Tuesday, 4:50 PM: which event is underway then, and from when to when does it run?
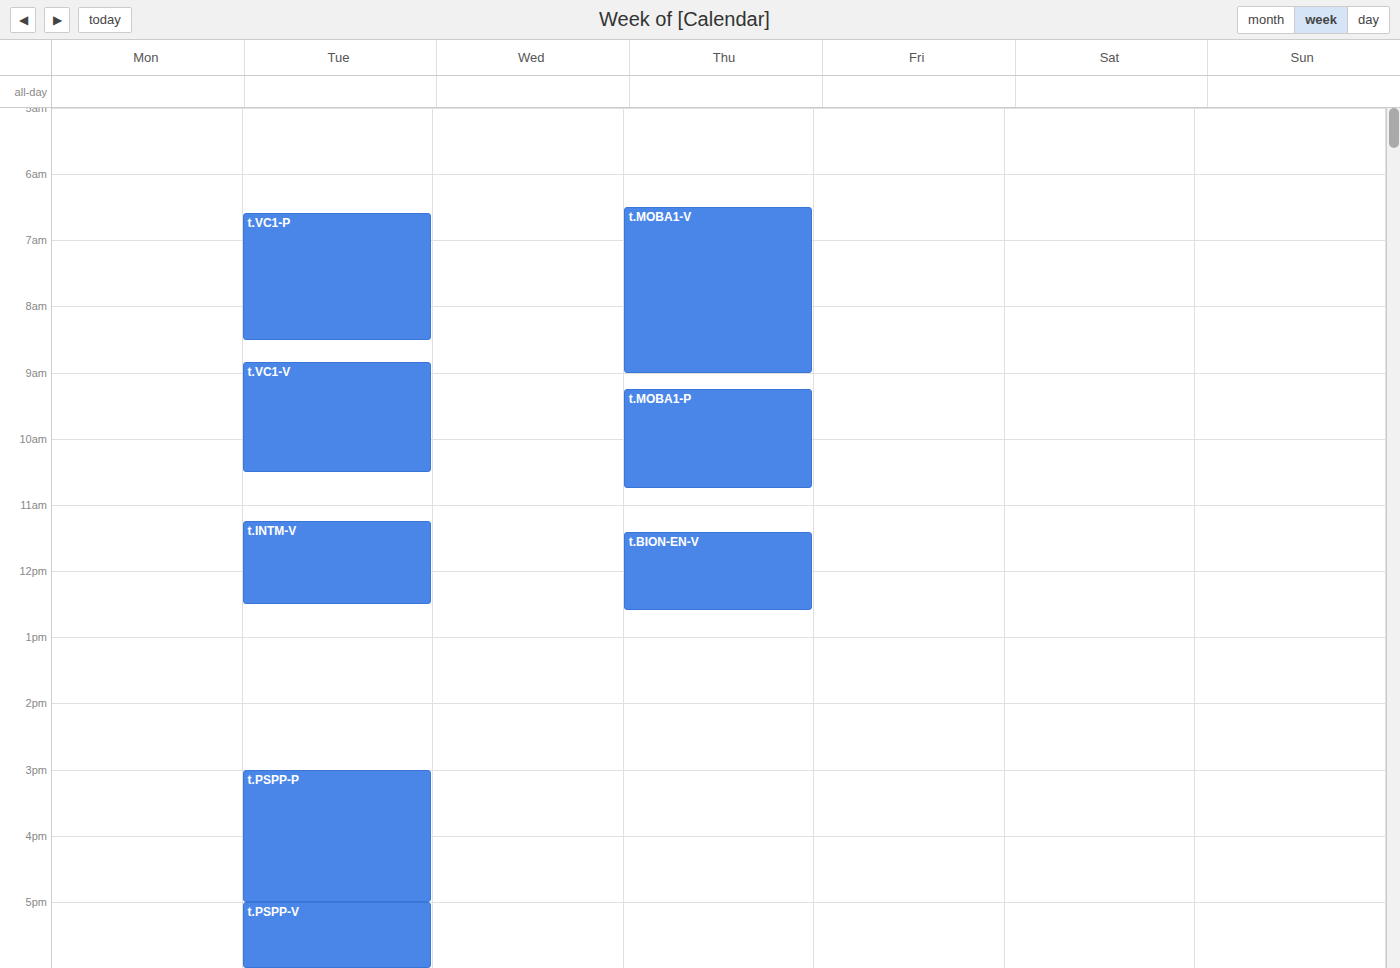
"t.PSPP-P", 3:00 PM to 5:00 PM